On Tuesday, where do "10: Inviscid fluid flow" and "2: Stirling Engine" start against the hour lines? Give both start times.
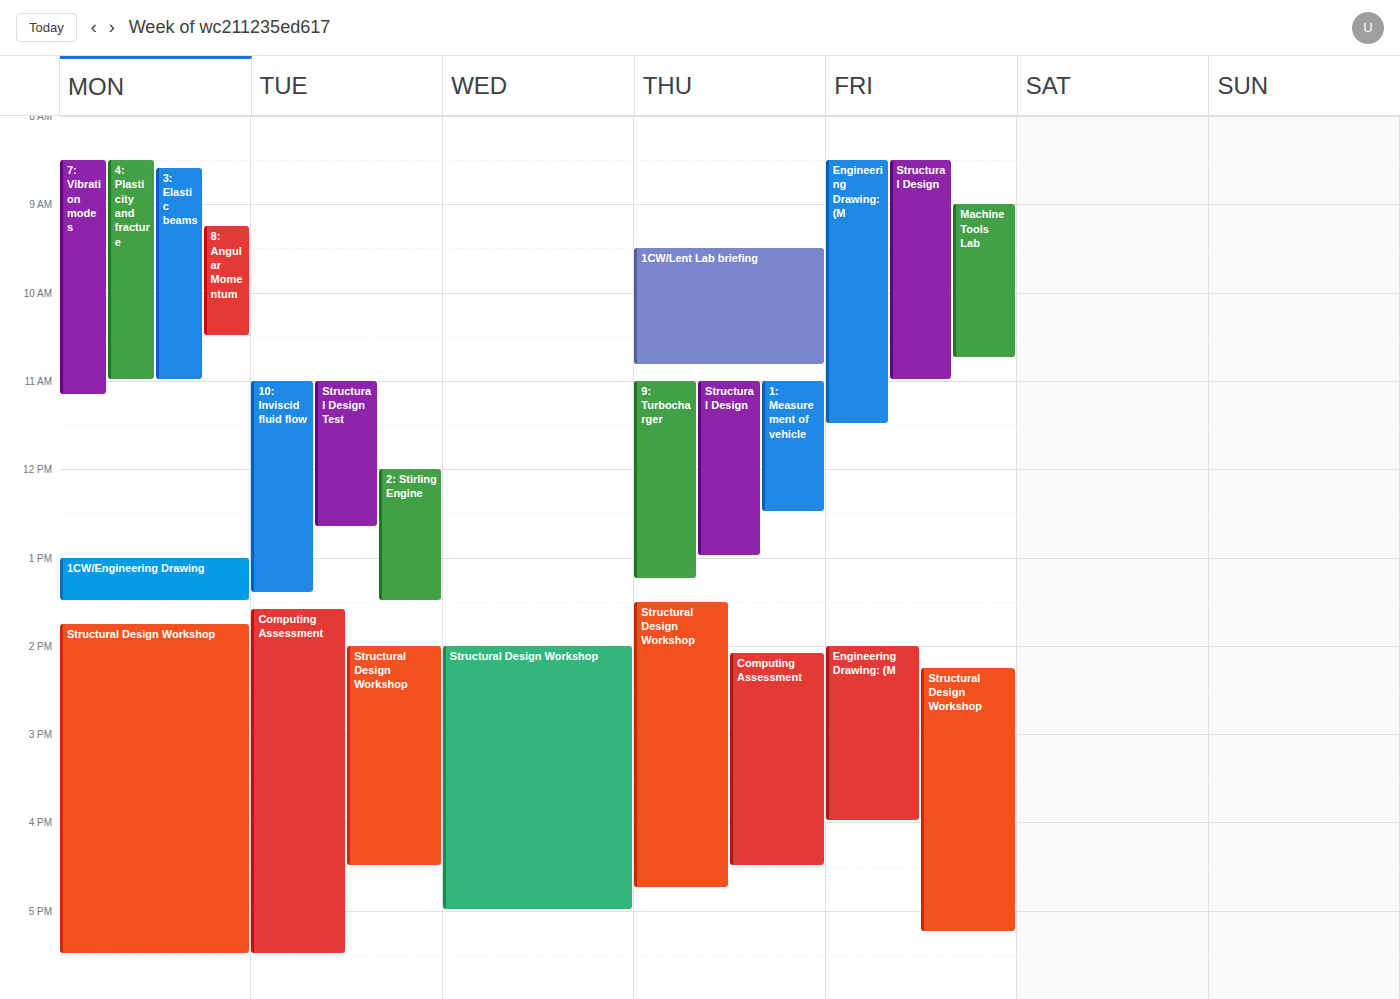
"10: Inviscid fluid flow": 11:00 AM, exactly on the 11 AM line. "2: Stirling Engine": 12:00 PM, exactly on the 12 PM line.